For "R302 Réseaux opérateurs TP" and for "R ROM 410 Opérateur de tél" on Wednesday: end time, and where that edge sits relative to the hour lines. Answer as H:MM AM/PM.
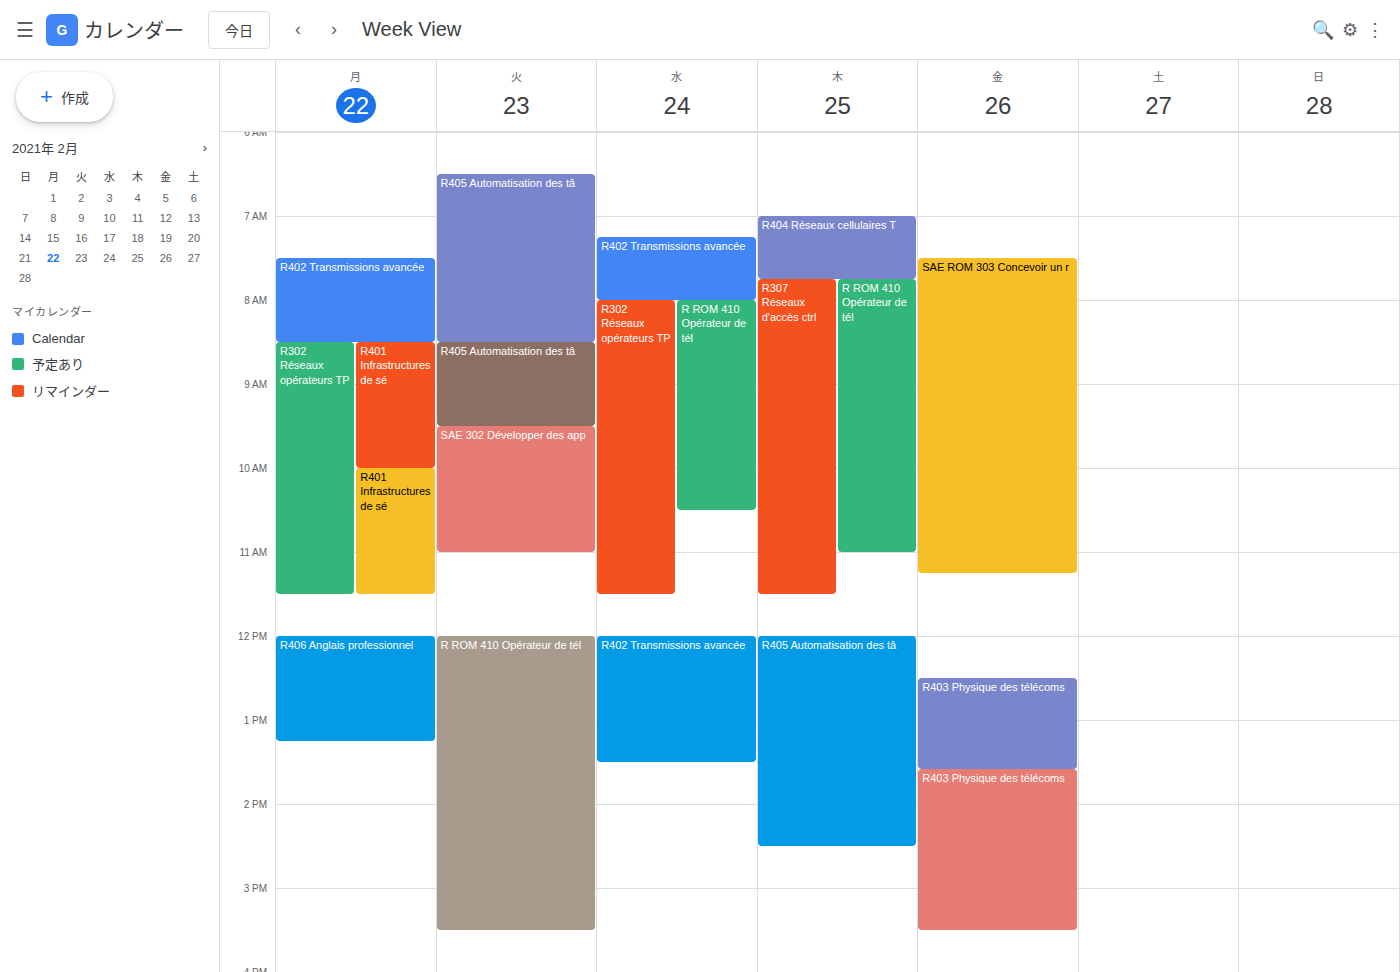
"R302 Réseaux opérateurs TP": 11:30 AM, halfway between the 11 AM and 12 PM lines. "R ROM 410 Opérateur de tél": 10:30 AM, halfway between the 10 AM and 11 AM lines.